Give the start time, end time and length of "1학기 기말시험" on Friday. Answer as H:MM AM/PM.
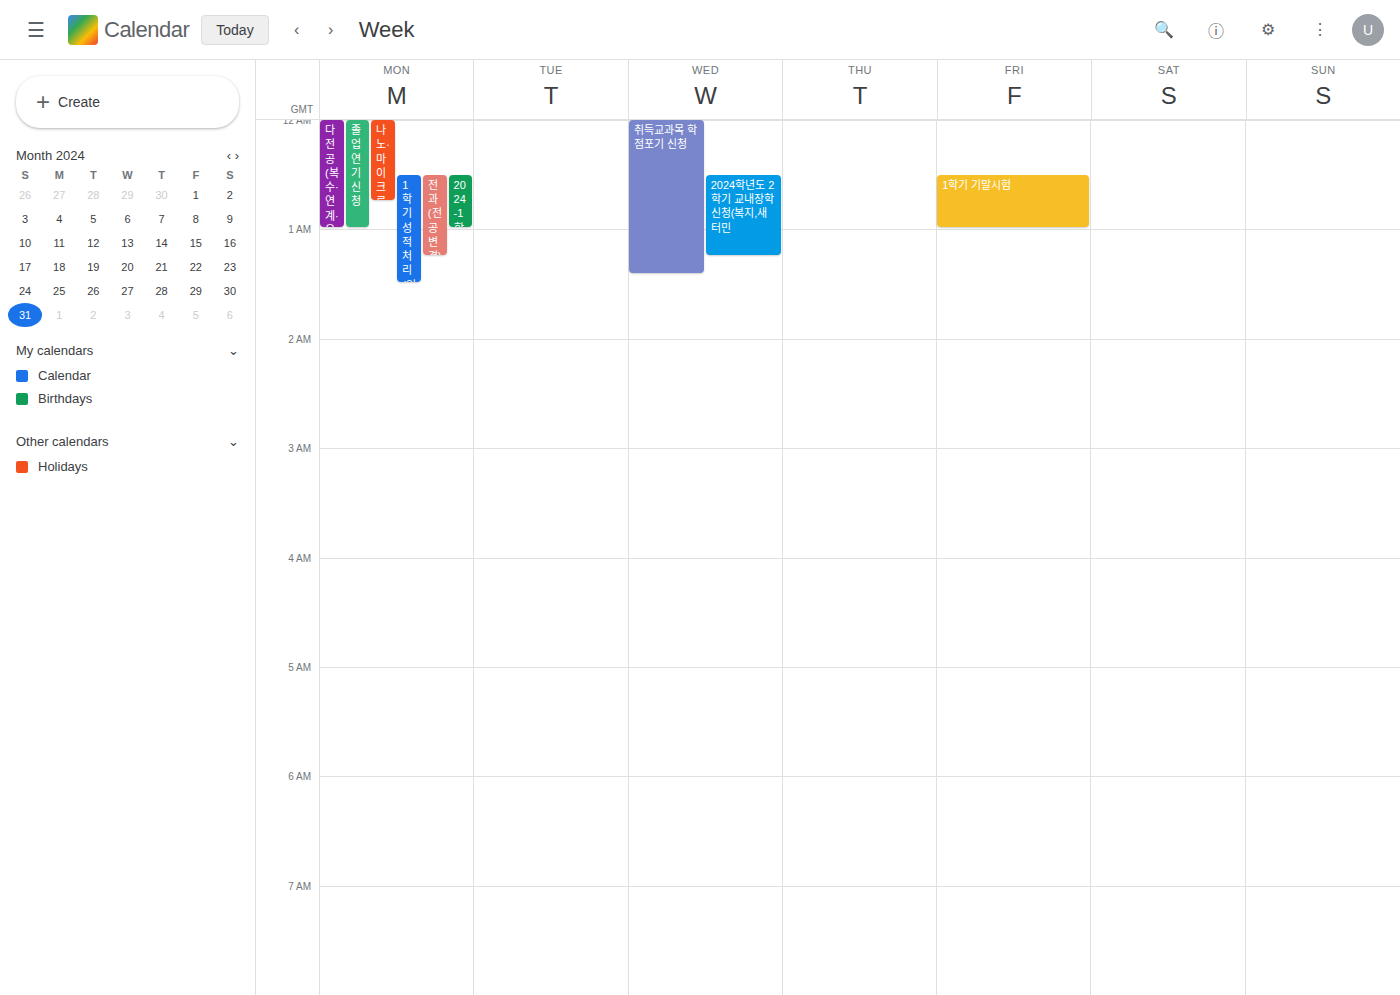
12:30 AM to 1:00 AM, 30 minutes